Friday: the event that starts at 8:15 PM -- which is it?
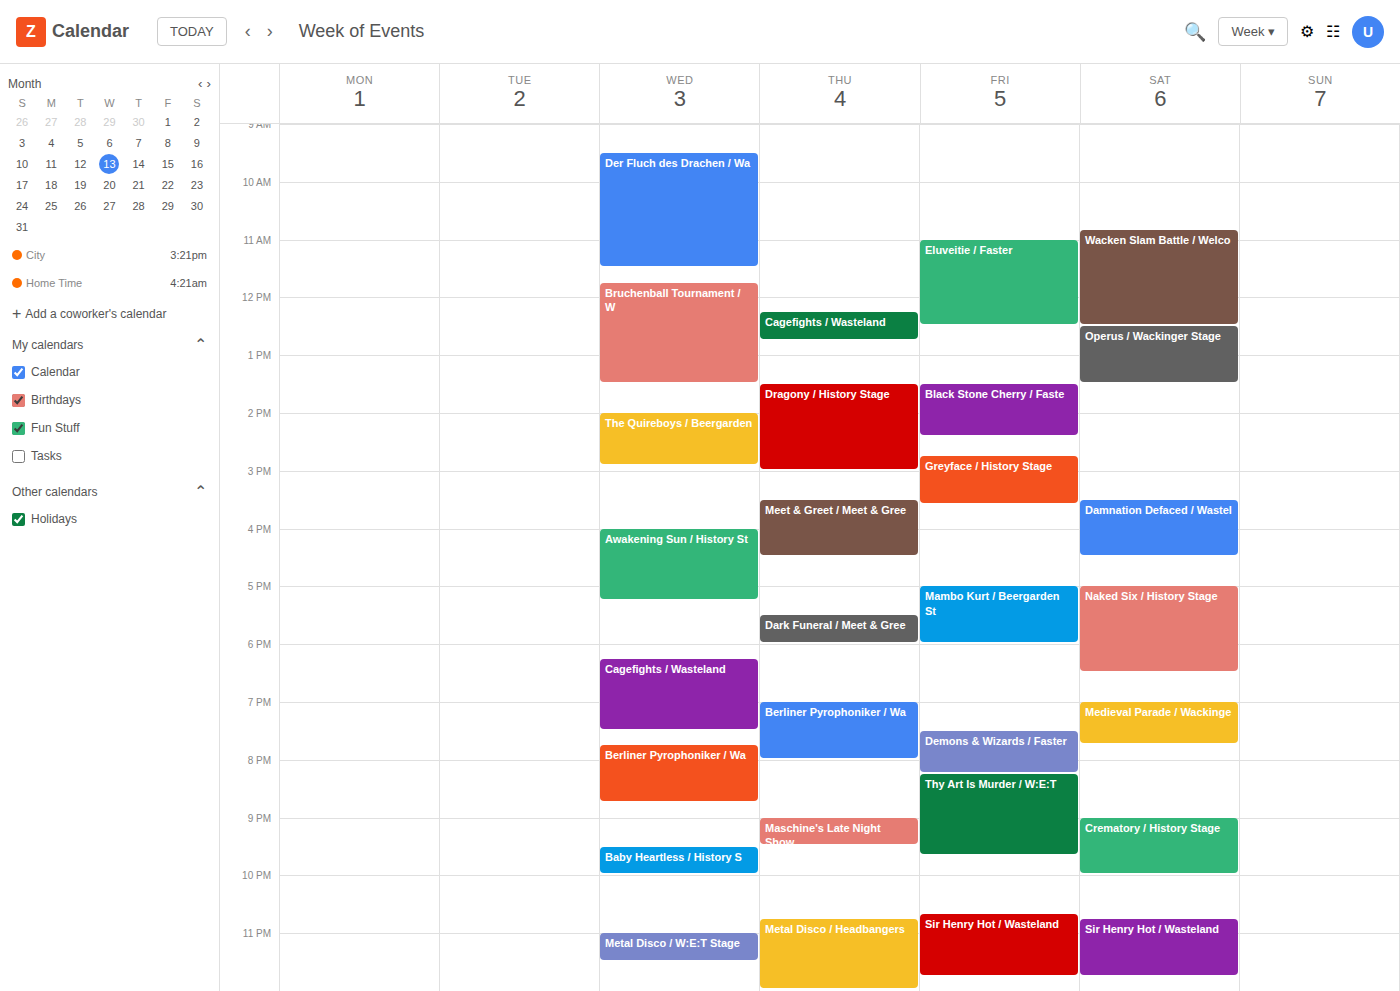
"Thy Art Is Murder / W:E:T"